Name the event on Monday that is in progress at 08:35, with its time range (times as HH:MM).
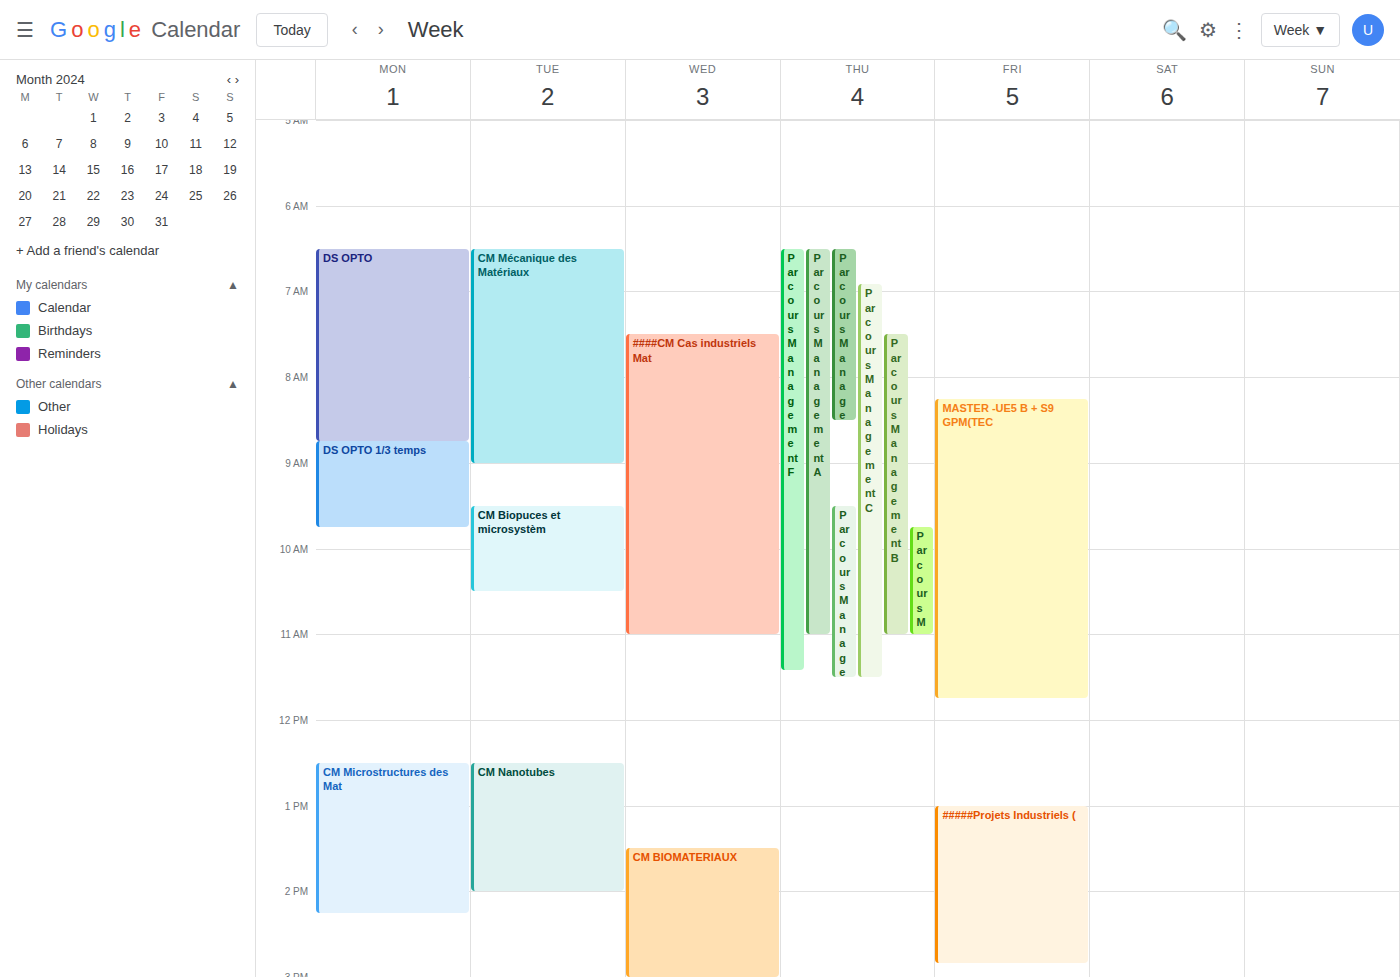
"DS OPTO", 06:30 to 08:45